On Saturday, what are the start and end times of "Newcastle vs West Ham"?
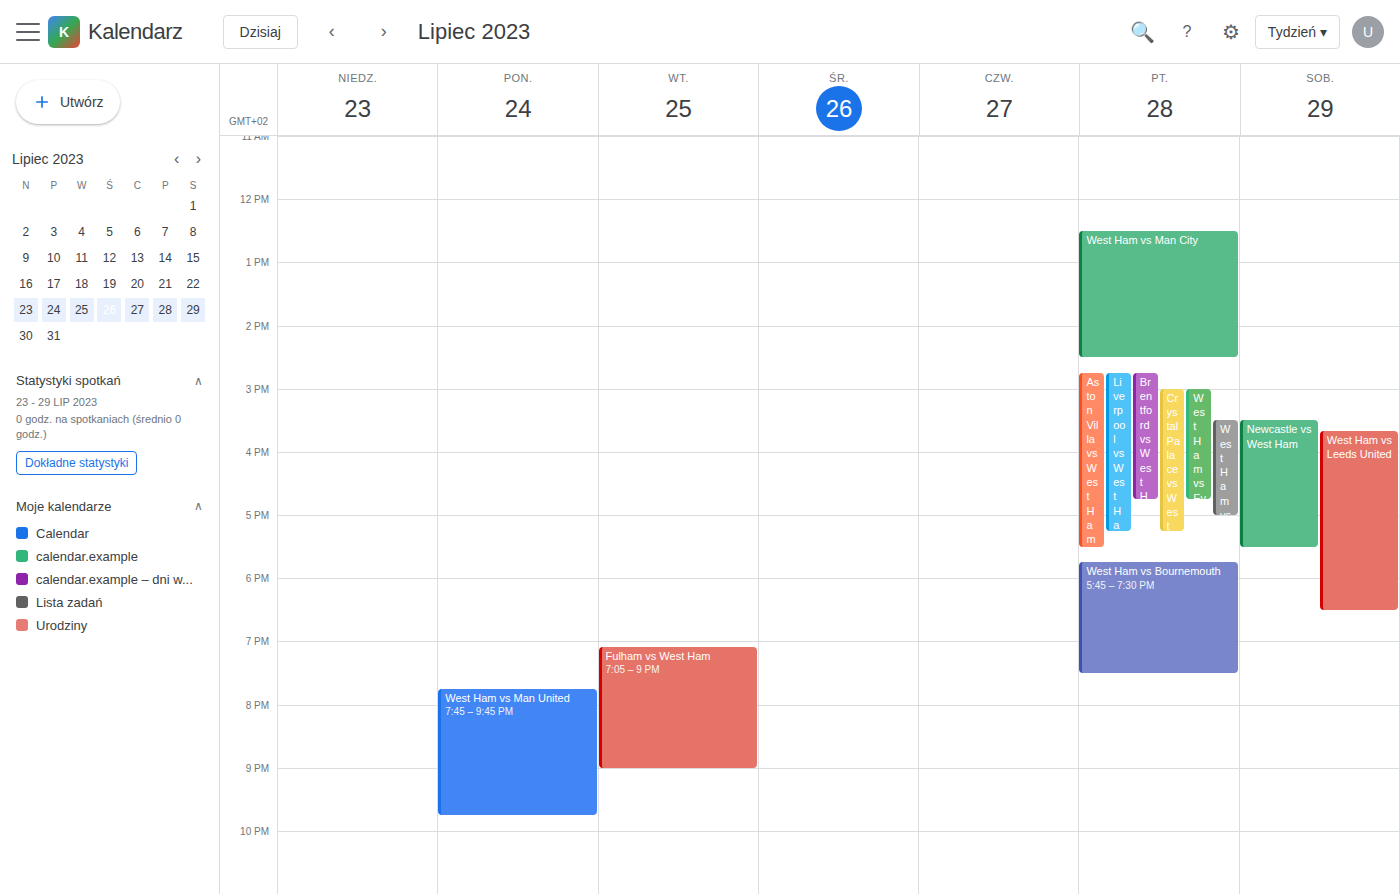
3:30 PM to 5:30 PM